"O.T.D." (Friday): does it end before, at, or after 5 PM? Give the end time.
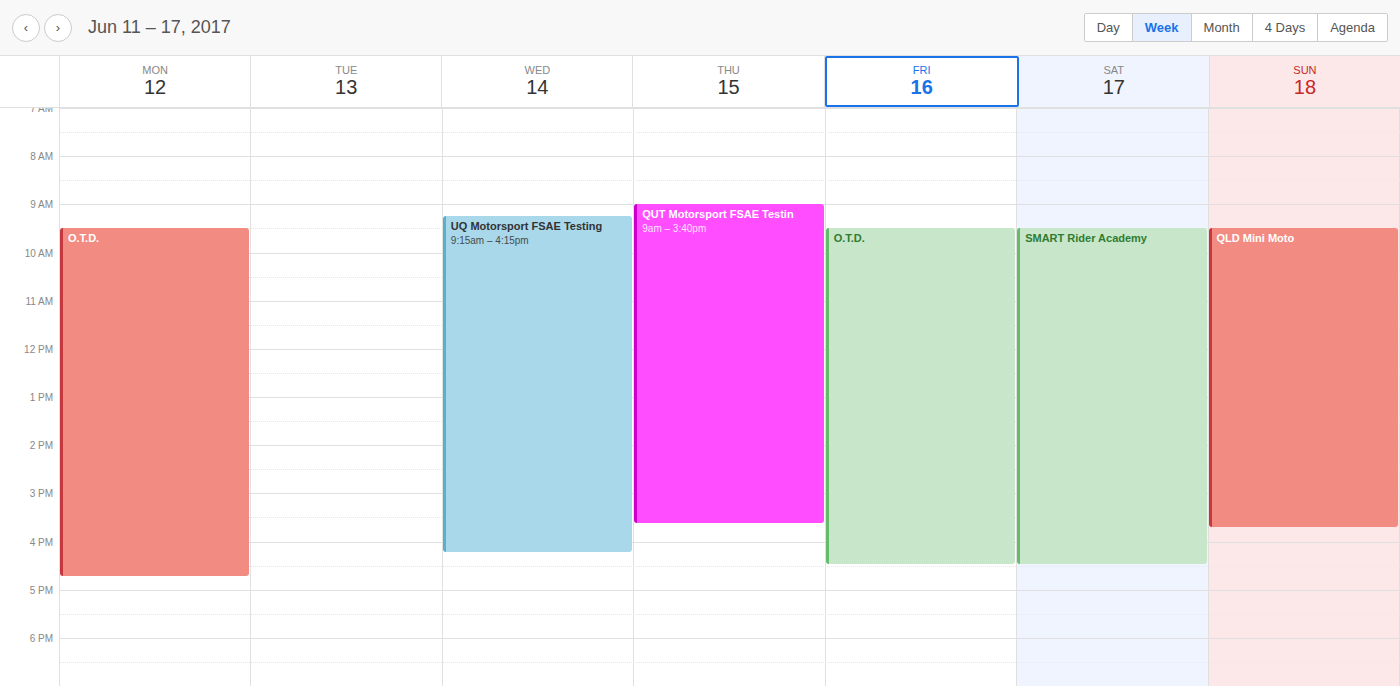
4:30 PM -- before 5 PM, 30 minutes above the 5 PM line.